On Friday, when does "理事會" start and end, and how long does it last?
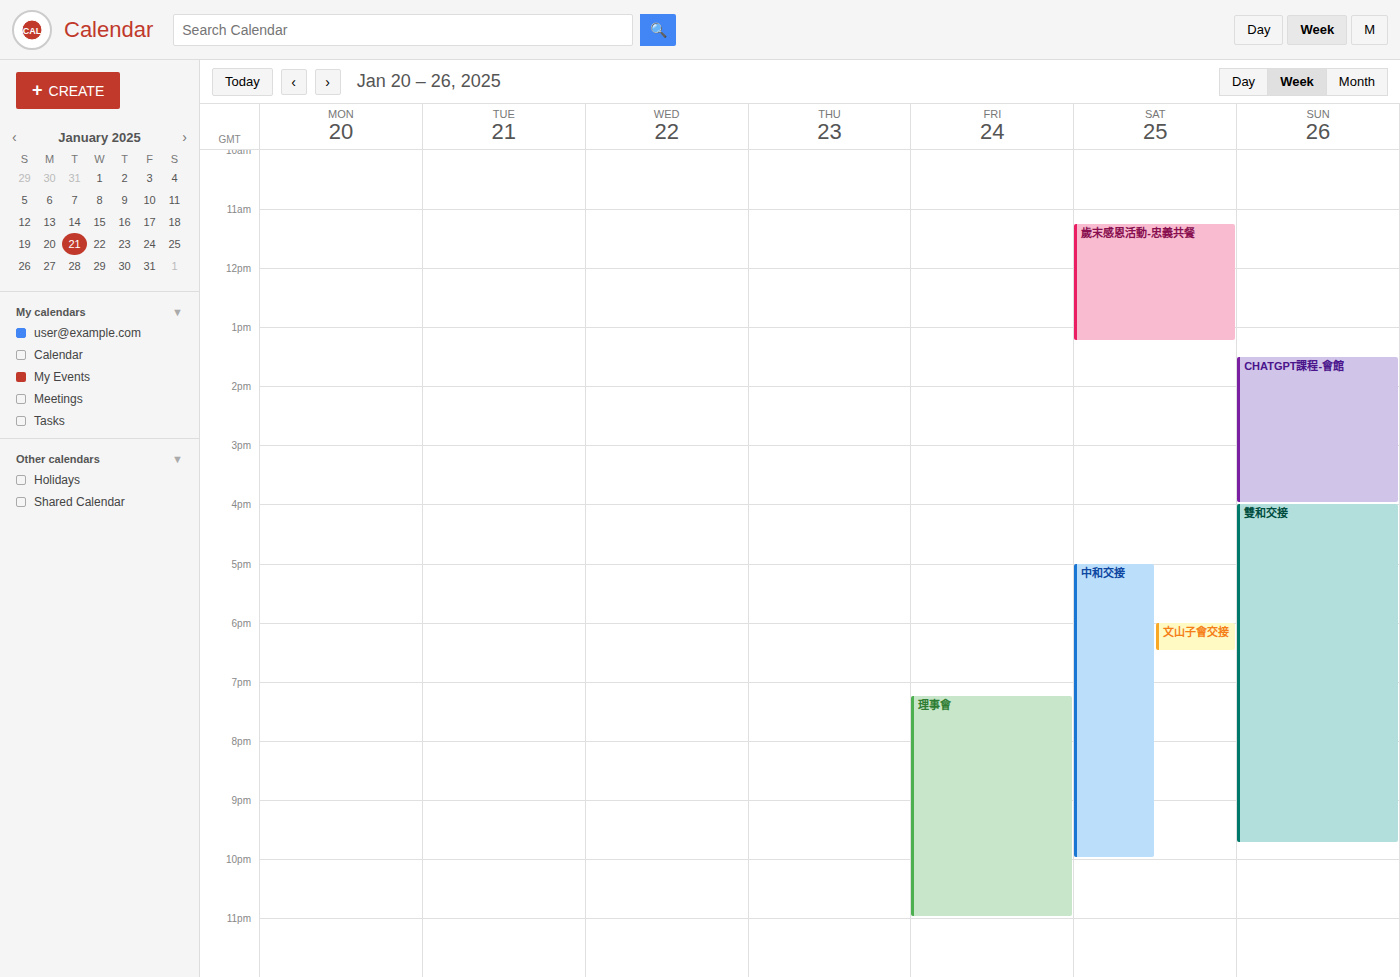
7:15 PM to 11:00 PM, 3 hours 45 minutes